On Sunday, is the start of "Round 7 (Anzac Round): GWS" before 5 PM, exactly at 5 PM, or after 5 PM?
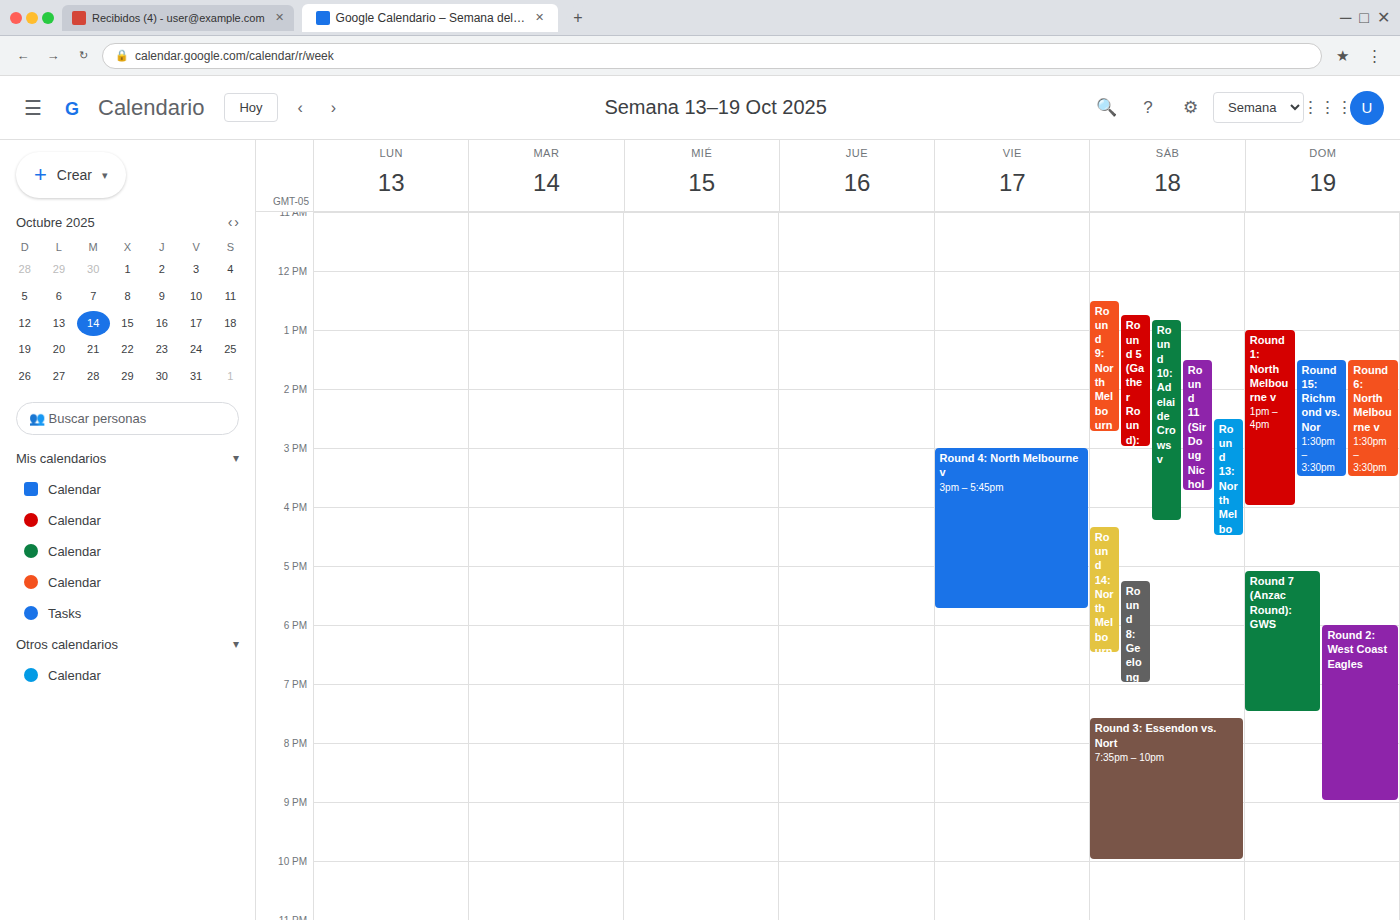
5:05 PM -- after 5 PM, 5 minutes below the 5 PM line.